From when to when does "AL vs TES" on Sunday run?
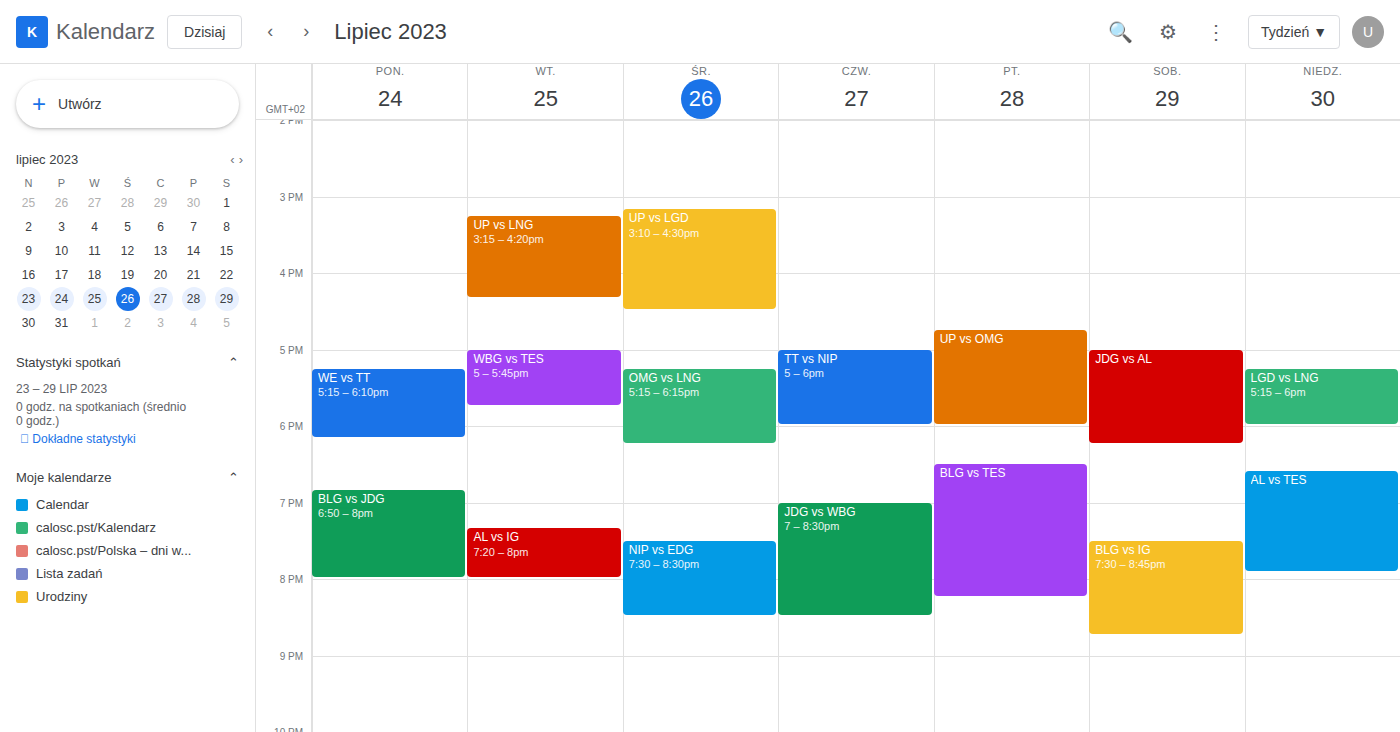
6:35 PM to 7:55 PM